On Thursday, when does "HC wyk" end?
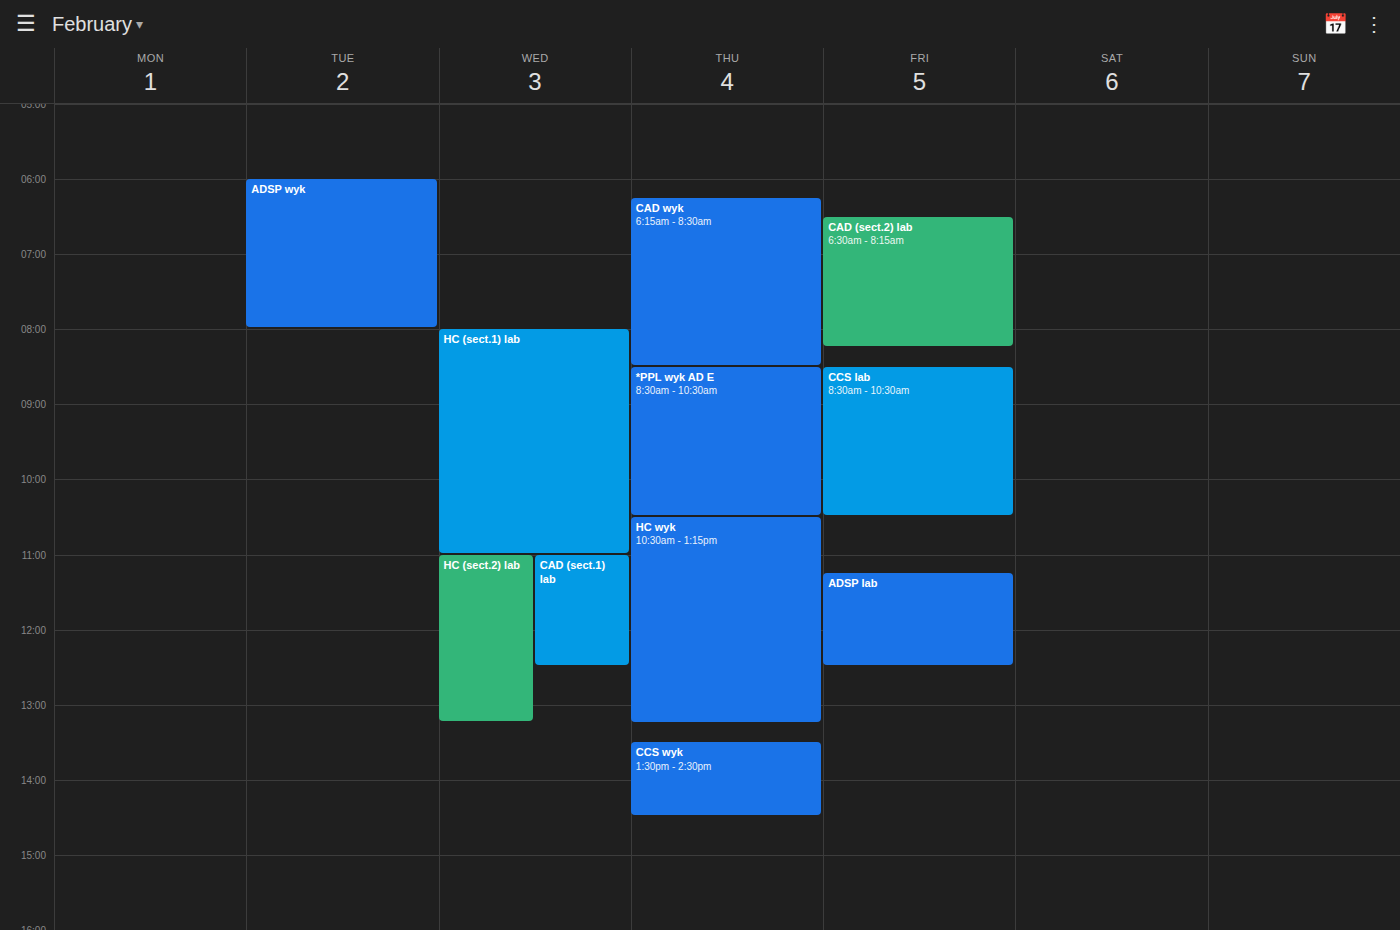
1:15 PM